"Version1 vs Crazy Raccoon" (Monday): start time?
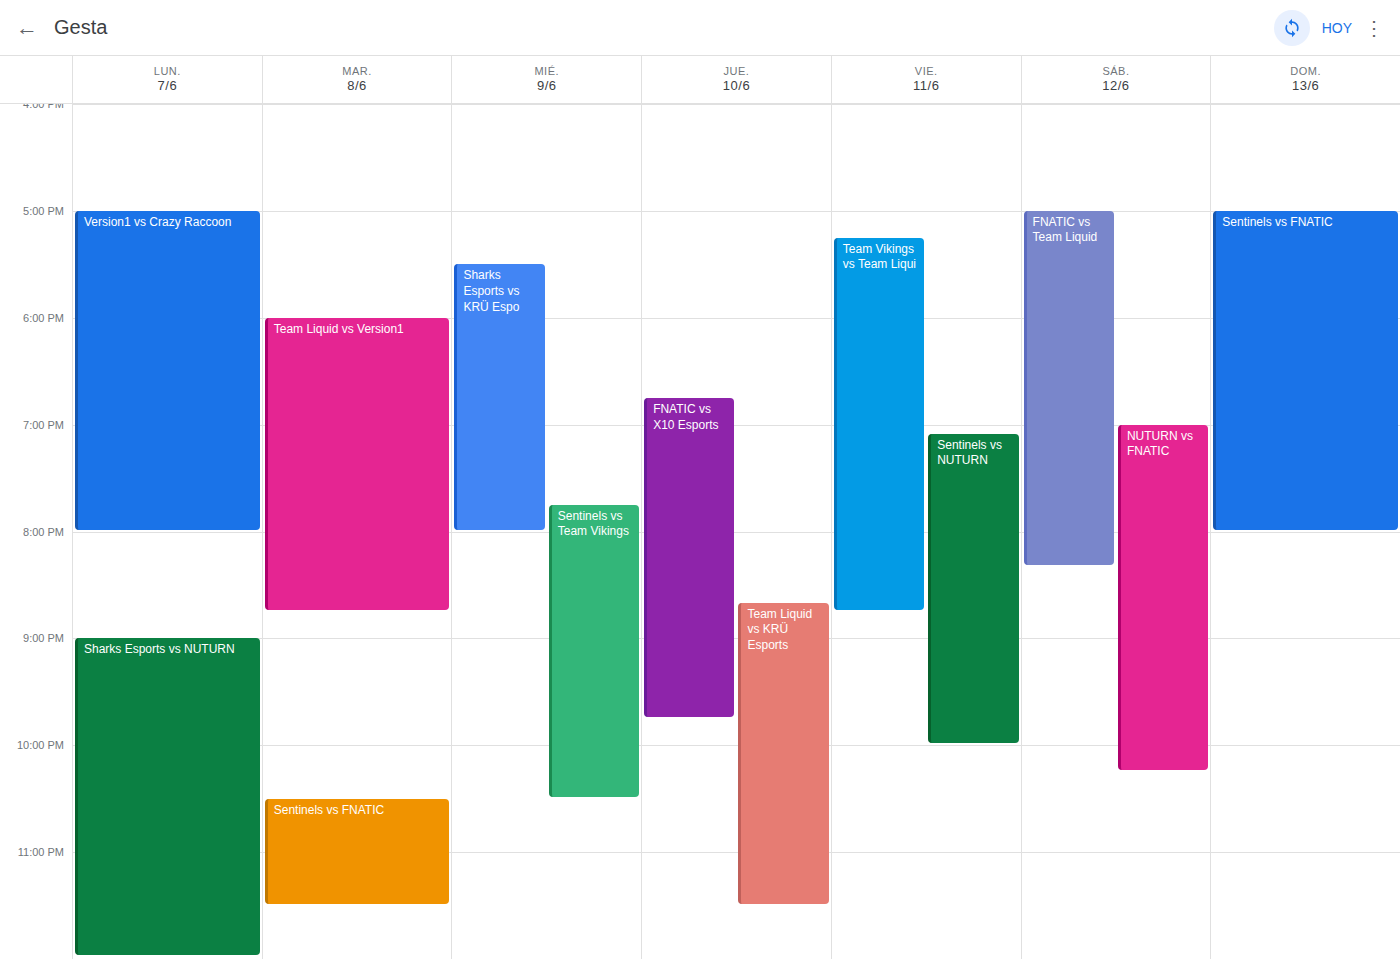
5:00 PM